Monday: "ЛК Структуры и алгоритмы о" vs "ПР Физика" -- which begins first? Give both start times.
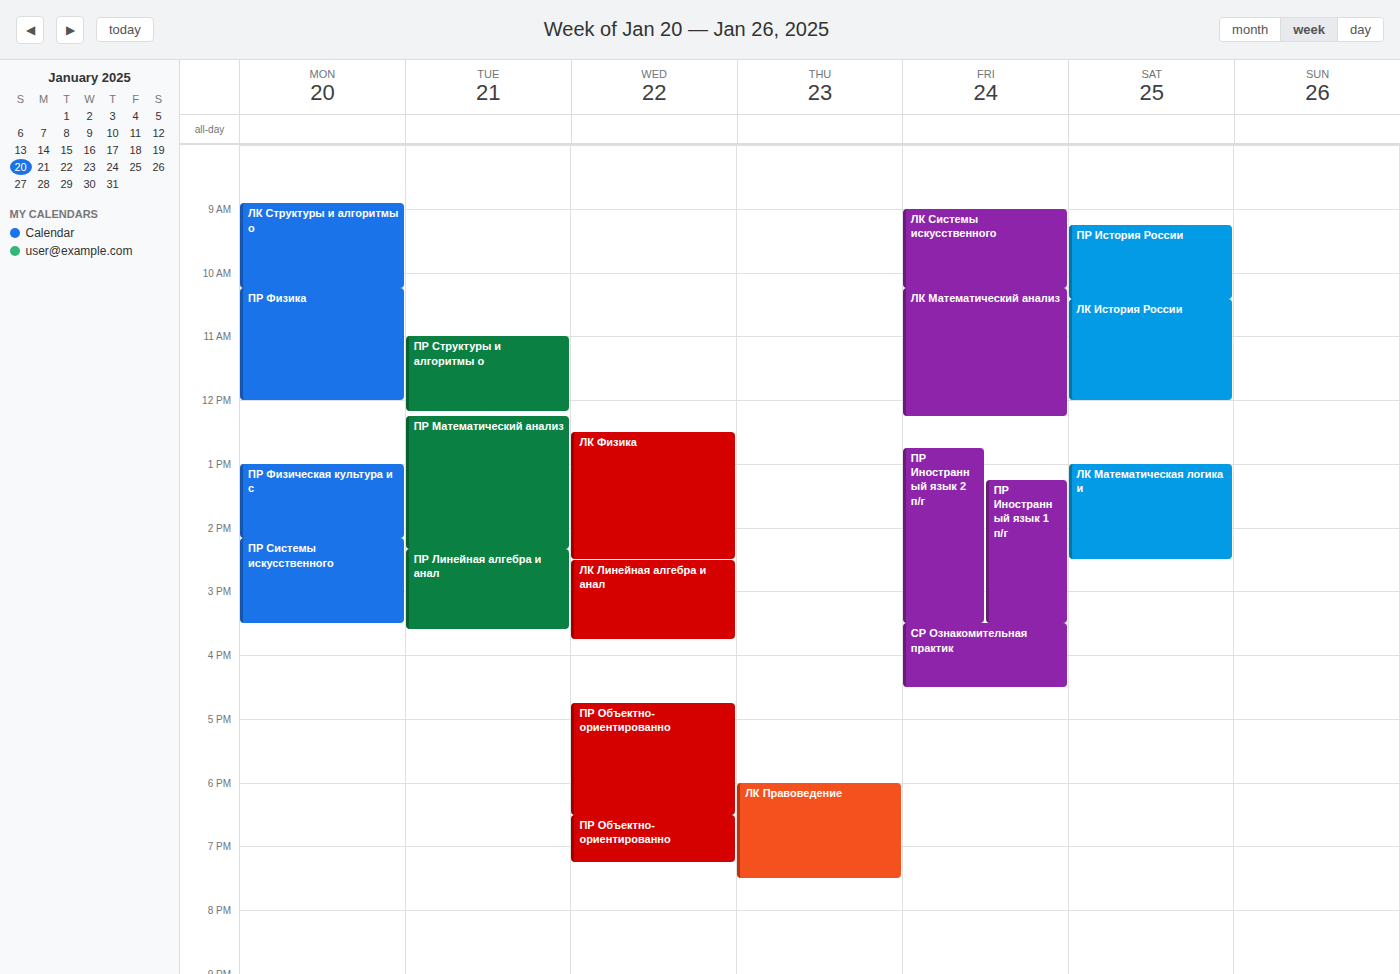
"ЛК Структуры и алгоритмы о" 8:55 AM; "ПР Физика" 10:15 AM.